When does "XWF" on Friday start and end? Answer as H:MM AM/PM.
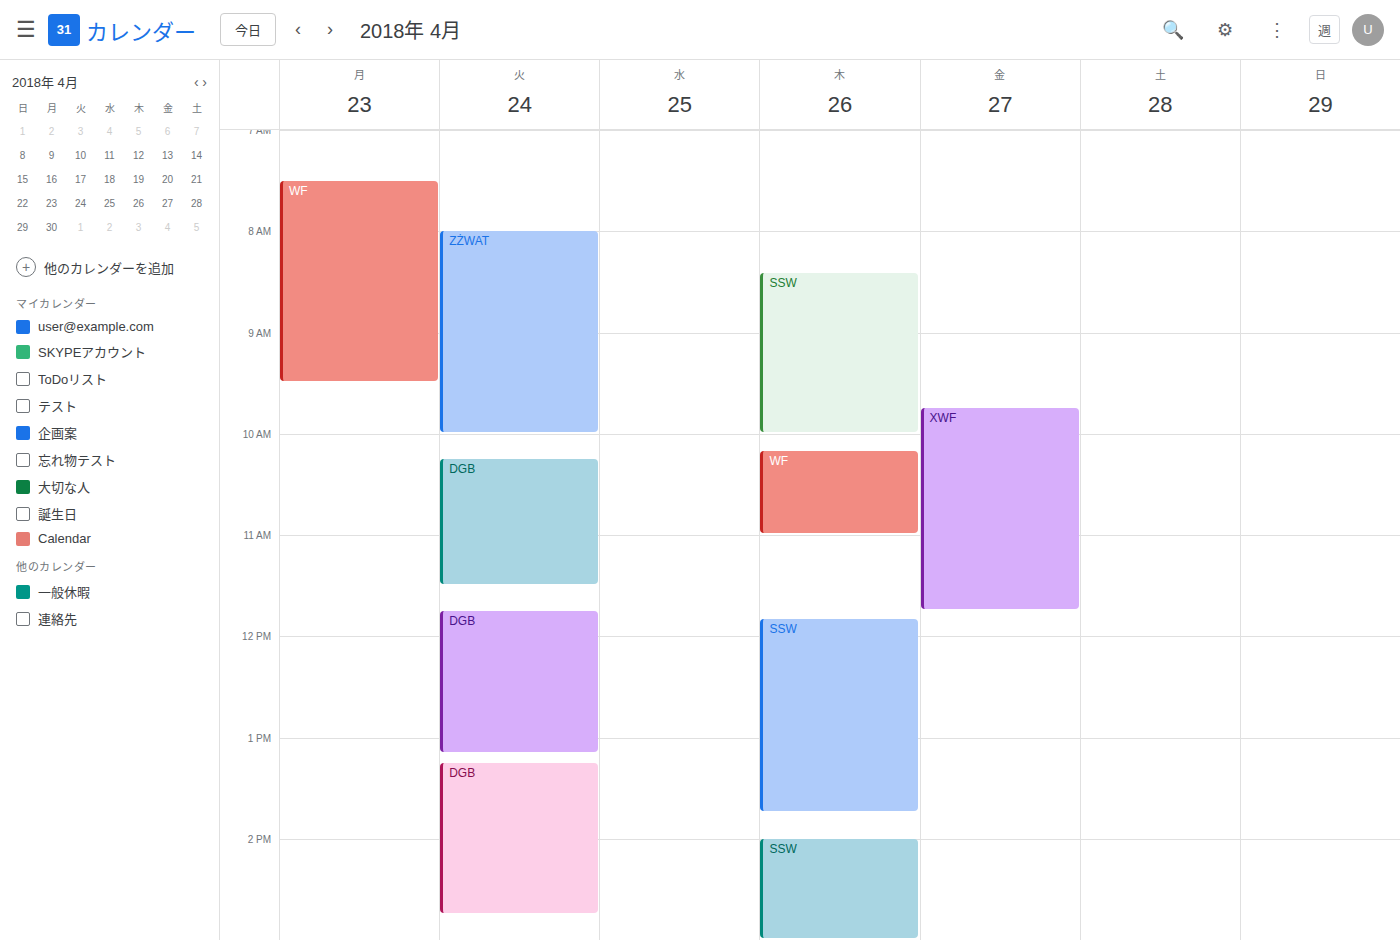
9:45 AM to 11:45 AM